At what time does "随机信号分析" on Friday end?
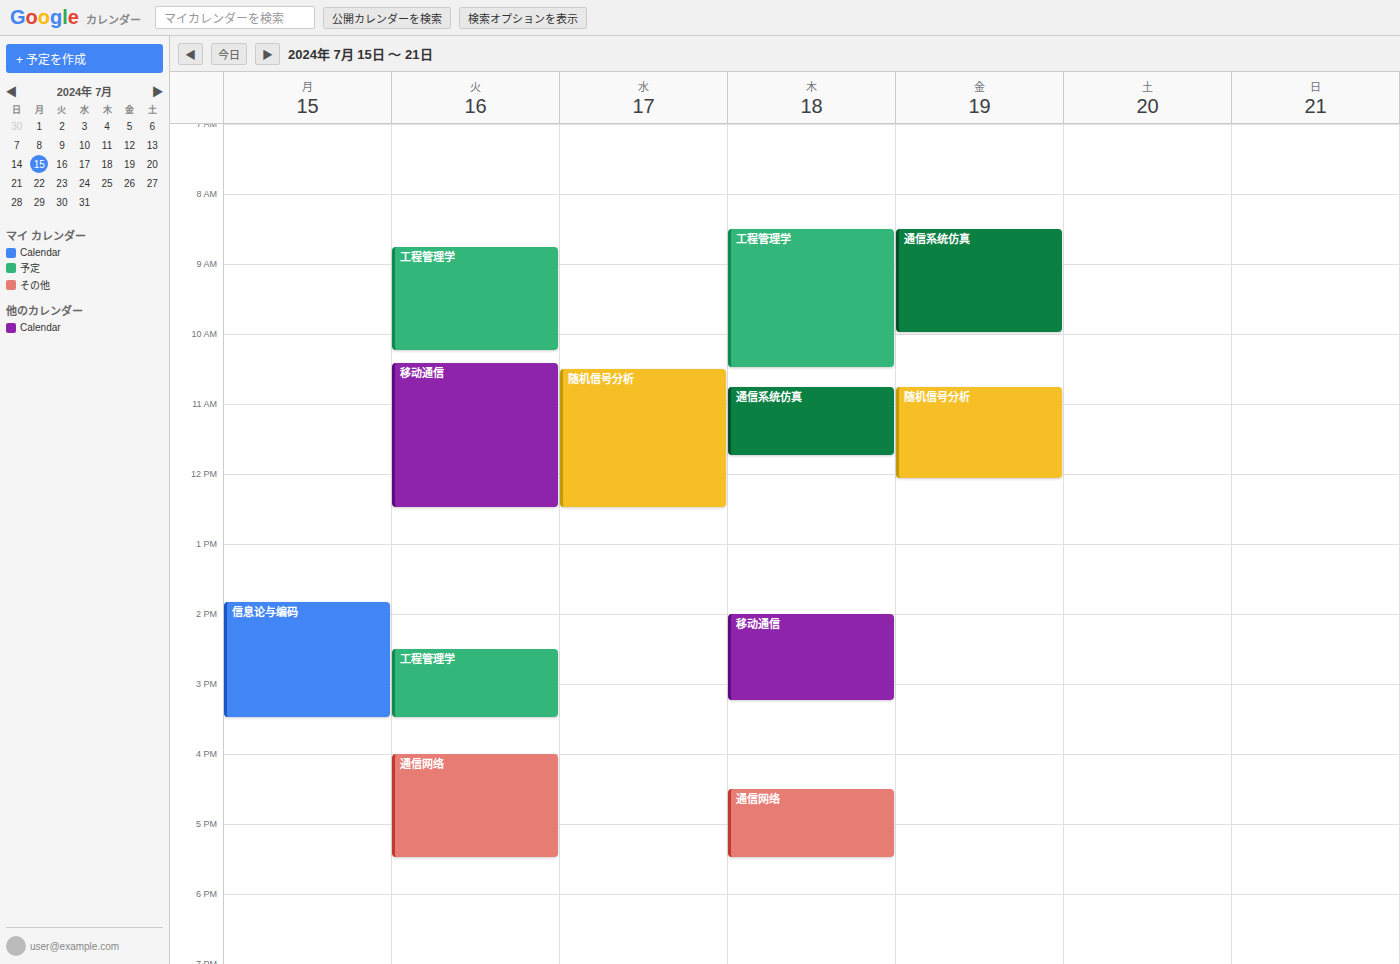
12:05 PM